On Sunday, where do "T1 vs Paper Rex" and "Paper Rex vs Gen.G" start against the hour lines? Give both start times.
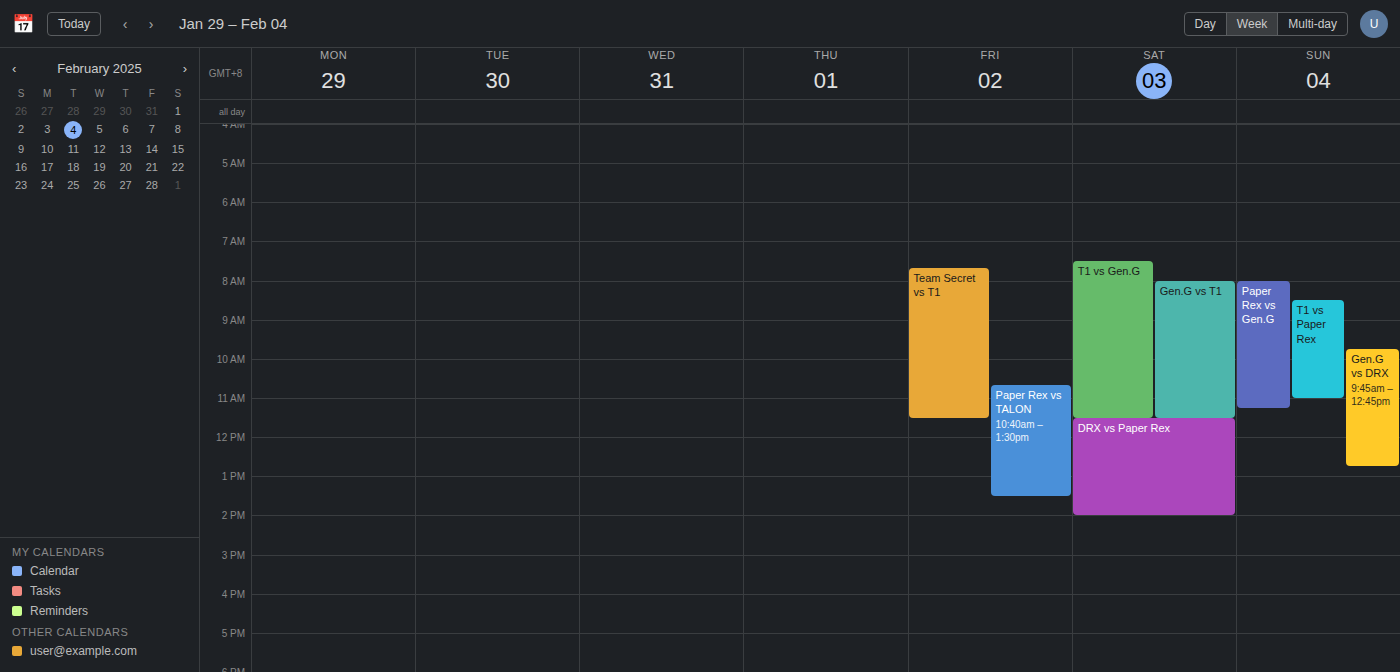
"T1 vs Paper Rex": 8:30 AM, halfway between the 8 AM and 9 AM lines. "Paper Rex vs Gen.G": 8:00 AM, exactly on the 8 AM line.